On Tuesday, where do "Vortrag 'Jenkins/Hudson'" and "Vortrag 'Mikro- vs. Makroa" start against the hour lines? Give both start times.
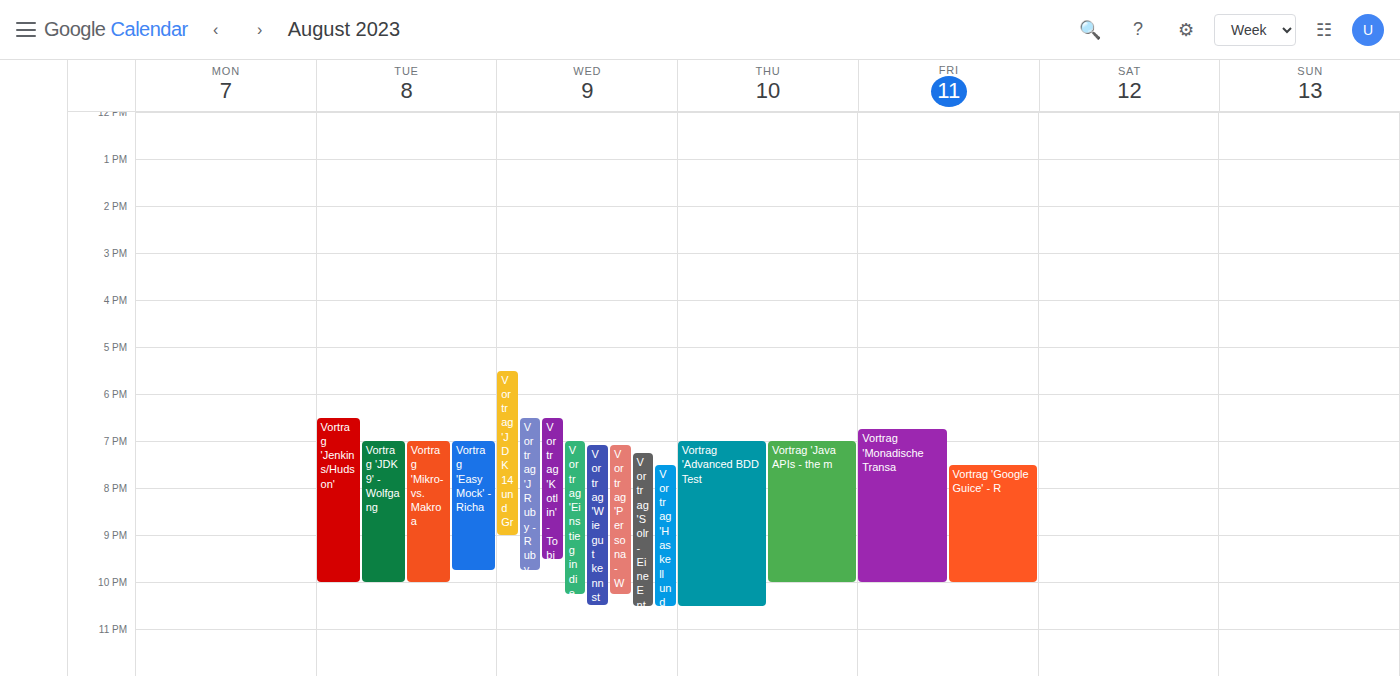
"Vortrag 'Jenkins/Hudson'": 6:30 PM, halfway between the 6 PM and 7 PM lines. "Vortrag 'Mikro- vs. Makroa": 7:00 PM, exactly on the 7 PM line.